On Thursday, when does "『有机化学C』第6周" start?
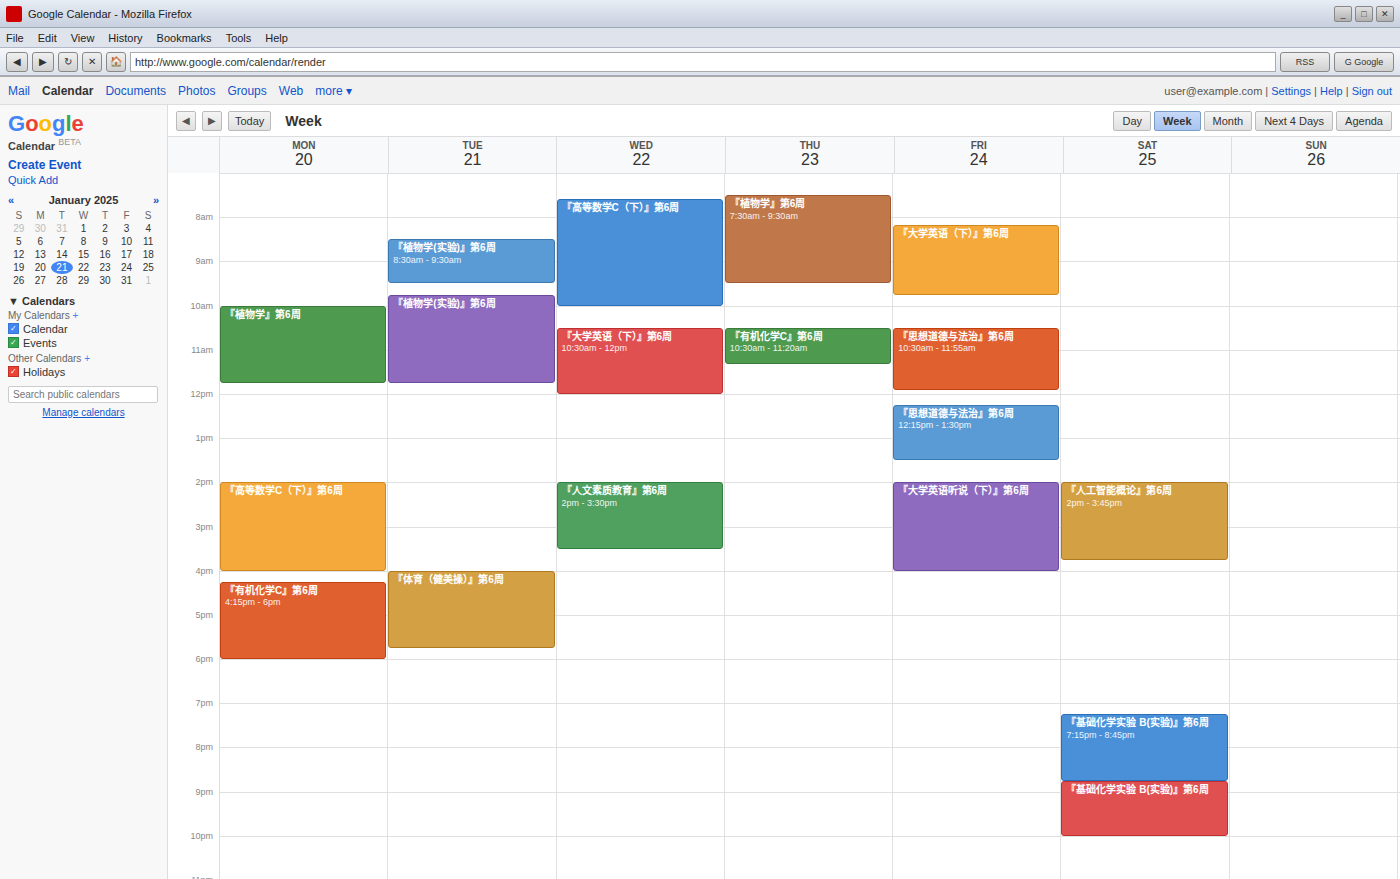
10:30 AM